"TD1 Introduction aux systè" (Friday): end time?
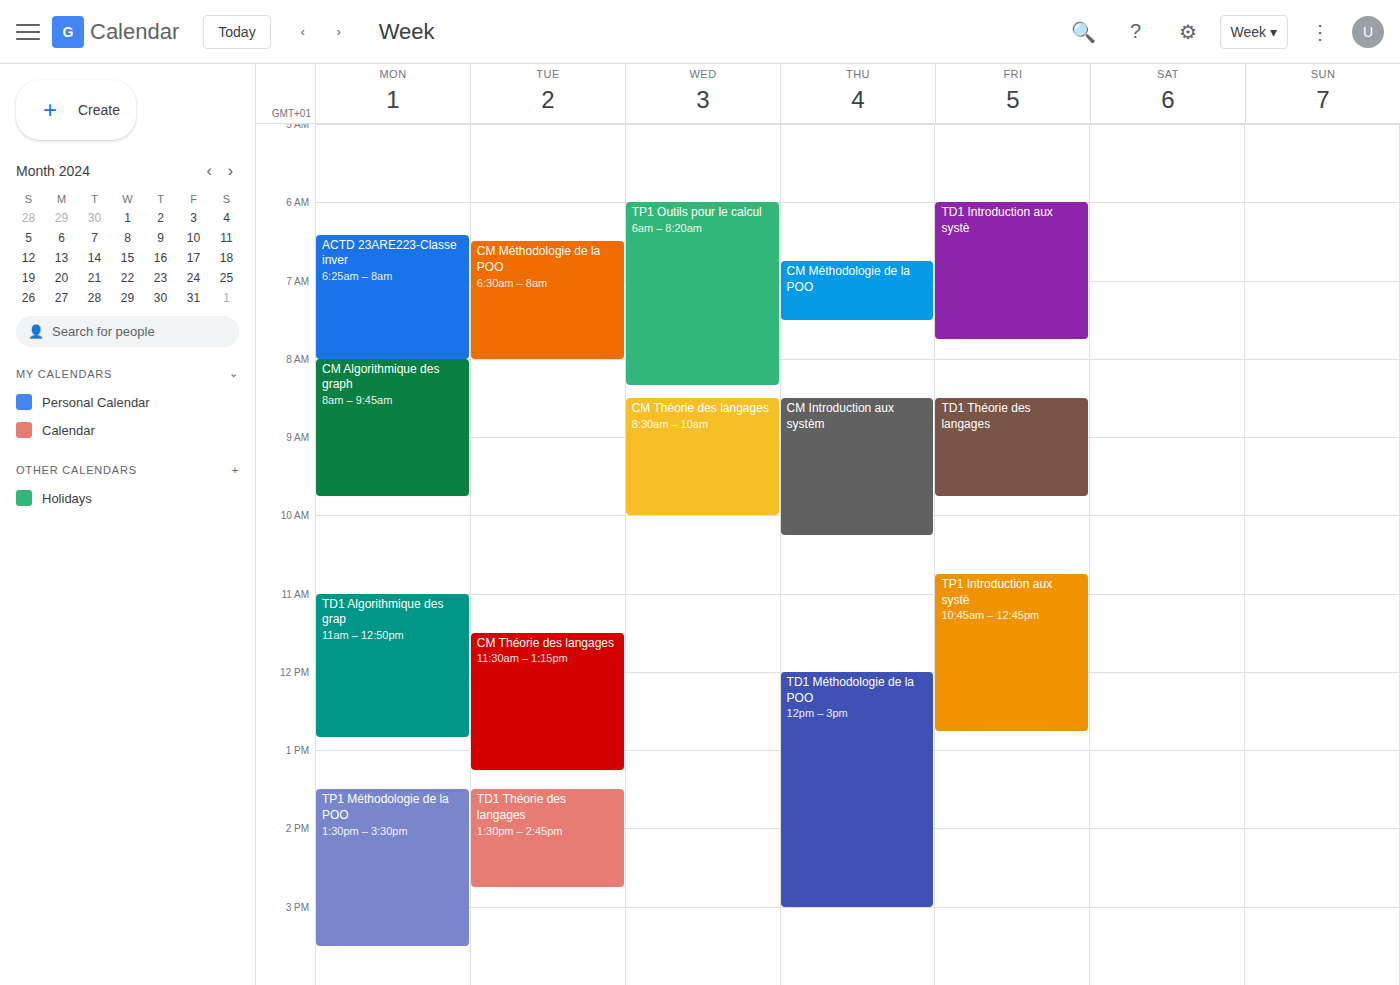
7:45 AM